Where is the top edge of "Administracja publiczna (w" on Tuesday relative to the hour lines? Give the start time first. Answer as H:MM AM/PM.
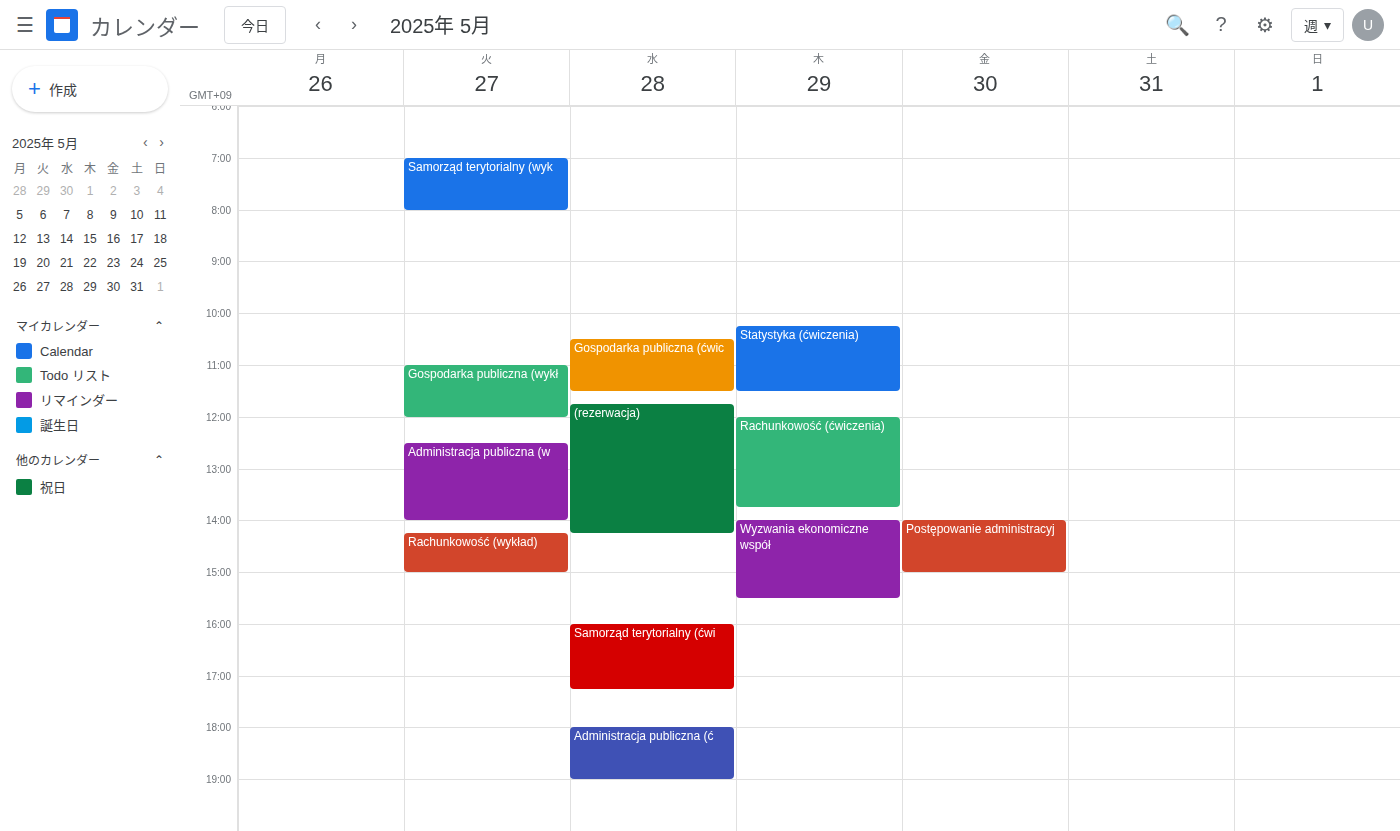
12:30 PM -- halfway between the 12 PM and 1 PM lines.